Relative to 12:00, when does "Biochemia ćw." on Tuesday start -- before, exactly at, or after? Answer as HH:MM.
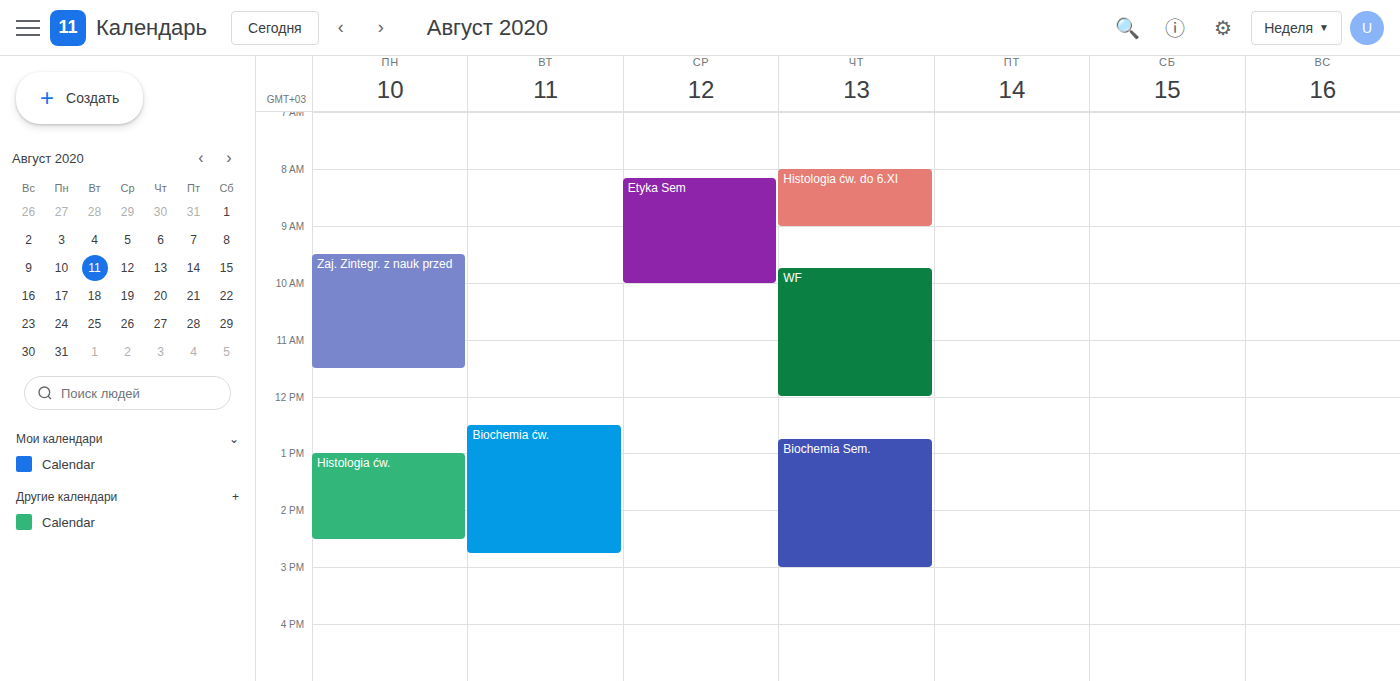
12:30 -- after 12:00, 30 minutes below the 12:00 line.